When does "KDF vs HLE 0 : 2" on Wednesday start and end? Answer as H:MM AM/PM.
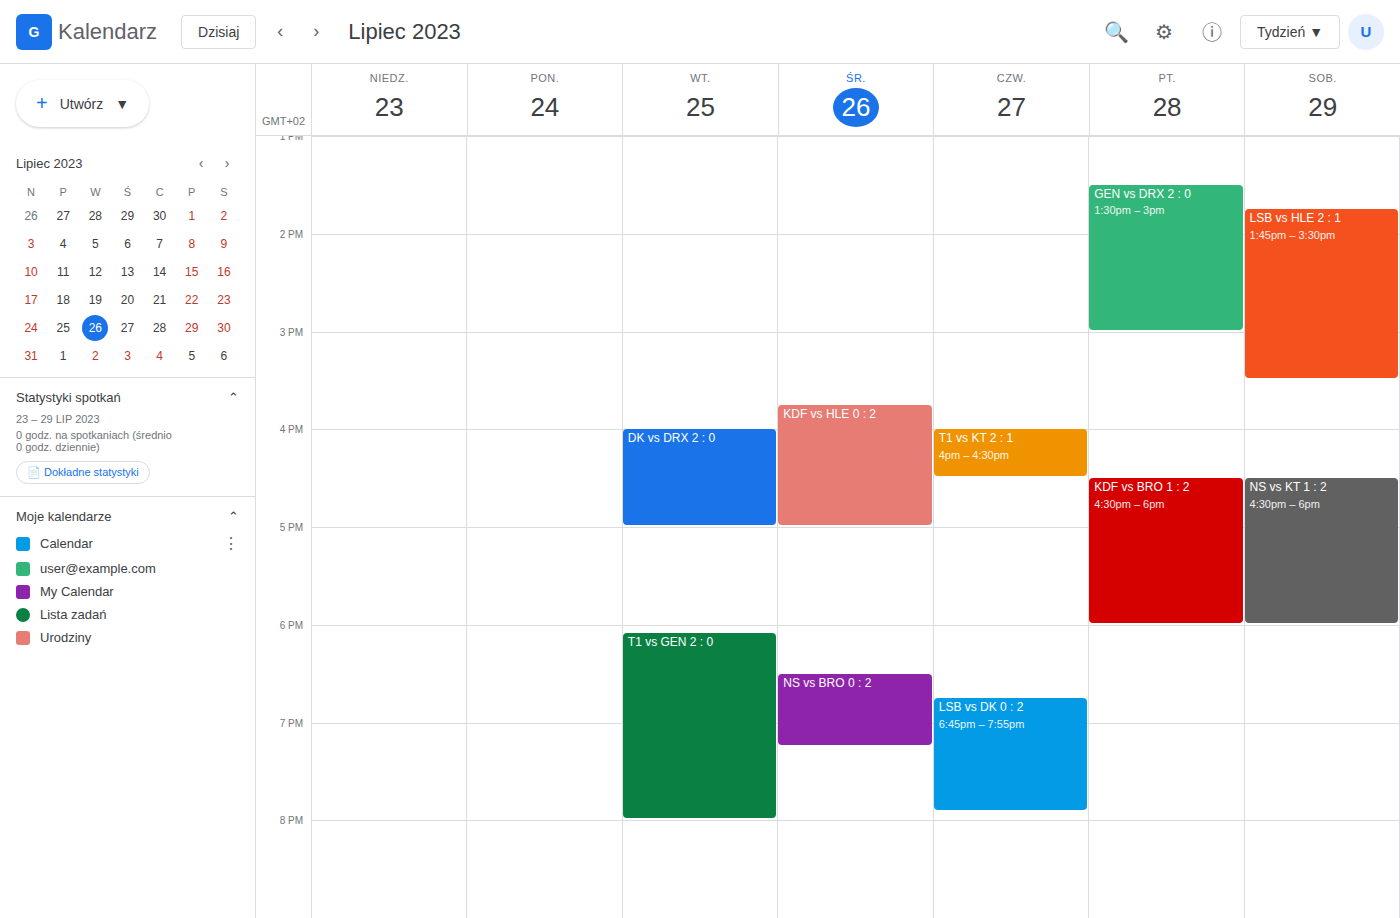
3:45 PM to 5:00 PM